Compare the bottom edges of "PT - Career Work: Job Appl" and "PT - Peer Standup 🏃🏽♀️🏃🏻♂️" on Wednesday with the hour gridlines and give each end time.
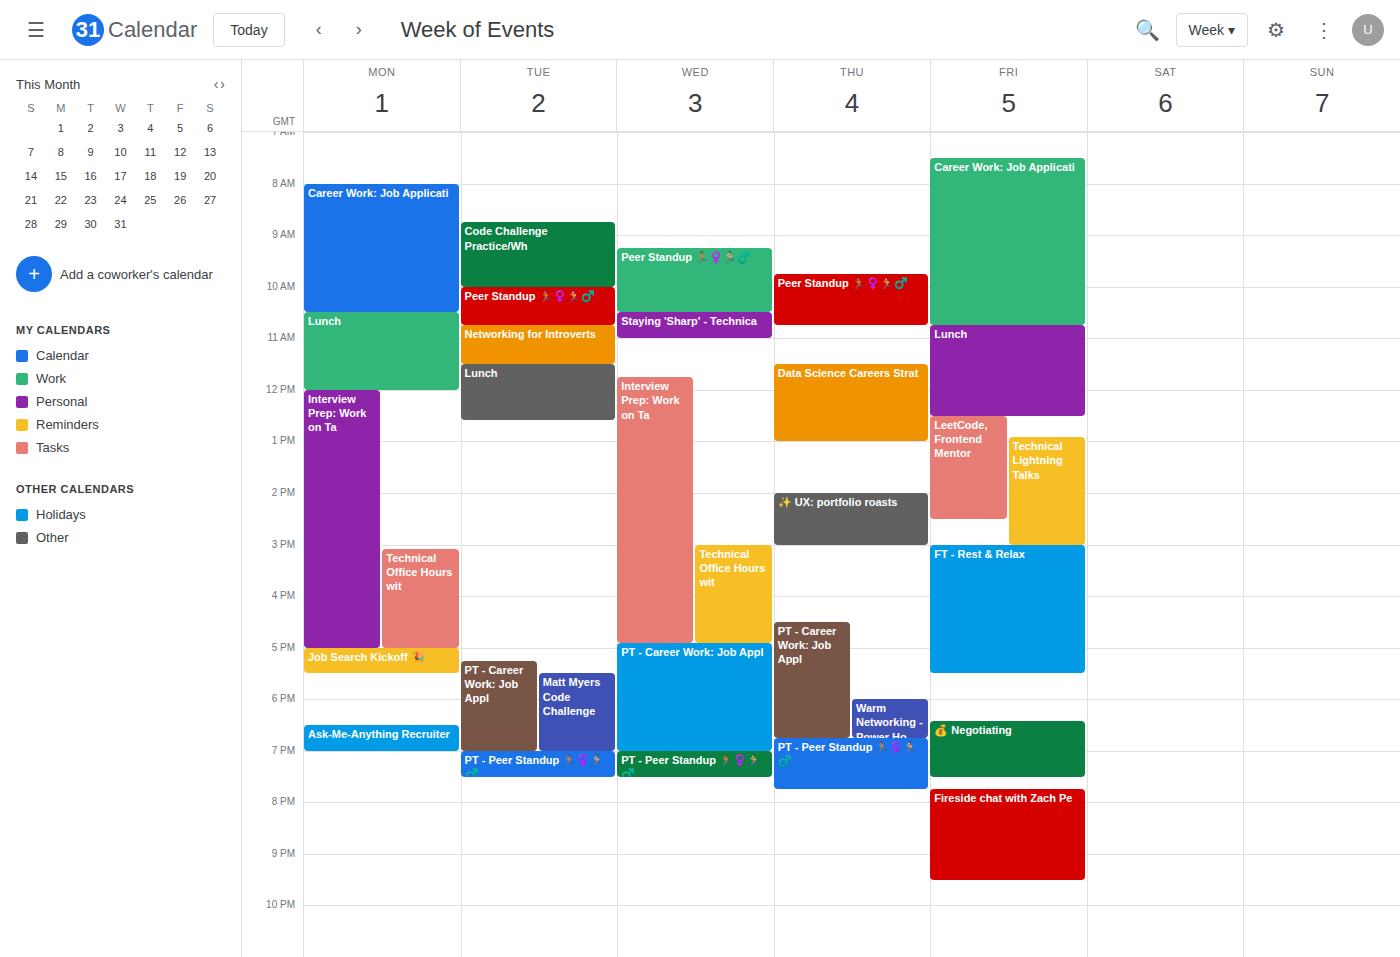
"PT - Career Work: Job Appl": 7:00 PM, exactly on the 7 PM line. "PT - Peer Standup 🏃🏽♀️🏃🏻♂️": 7:30 PM, halfway between the 7 PM and 8 PM lines.